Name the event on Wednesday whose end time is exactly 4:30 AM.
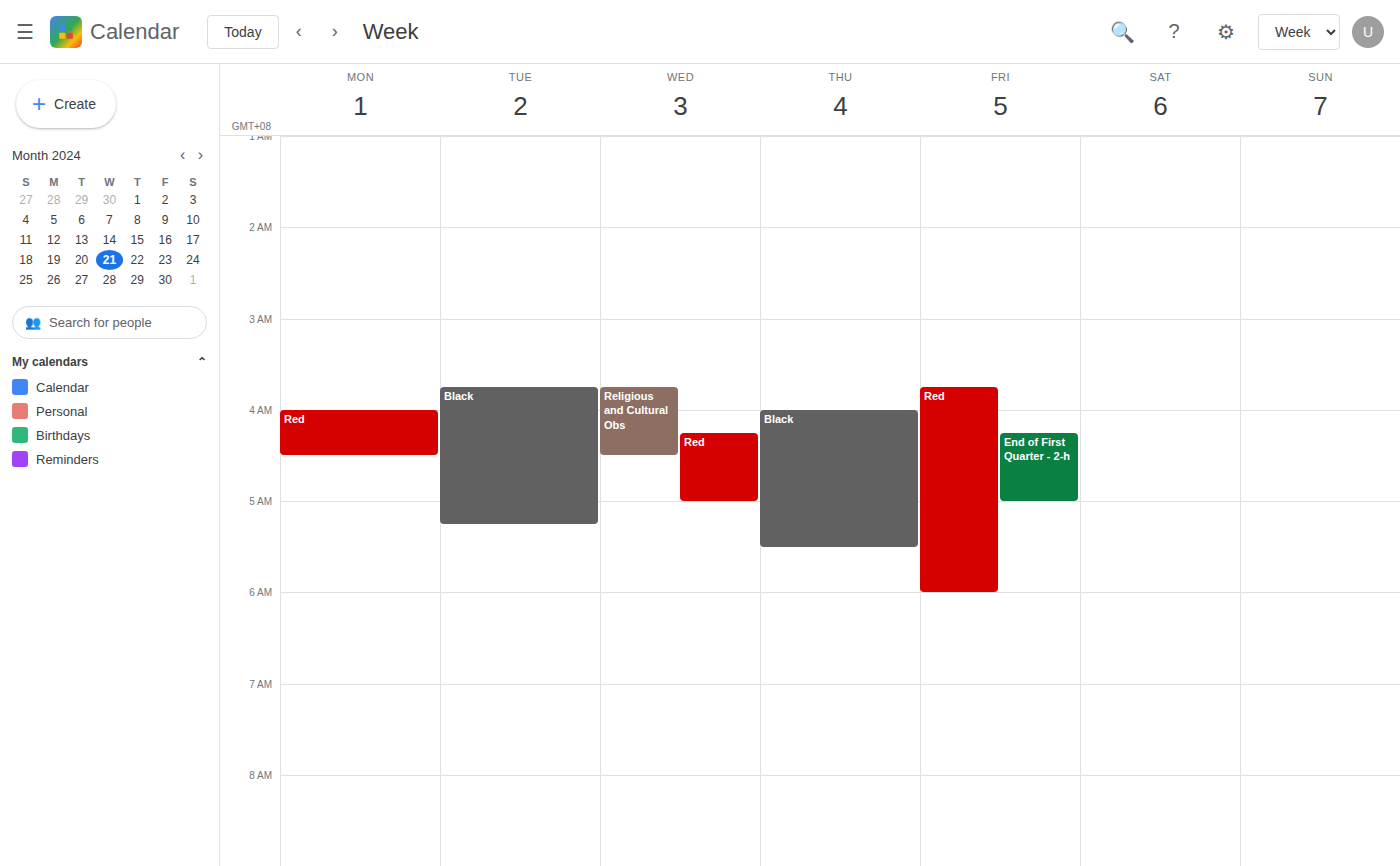
"Religious and Cultural Obs"